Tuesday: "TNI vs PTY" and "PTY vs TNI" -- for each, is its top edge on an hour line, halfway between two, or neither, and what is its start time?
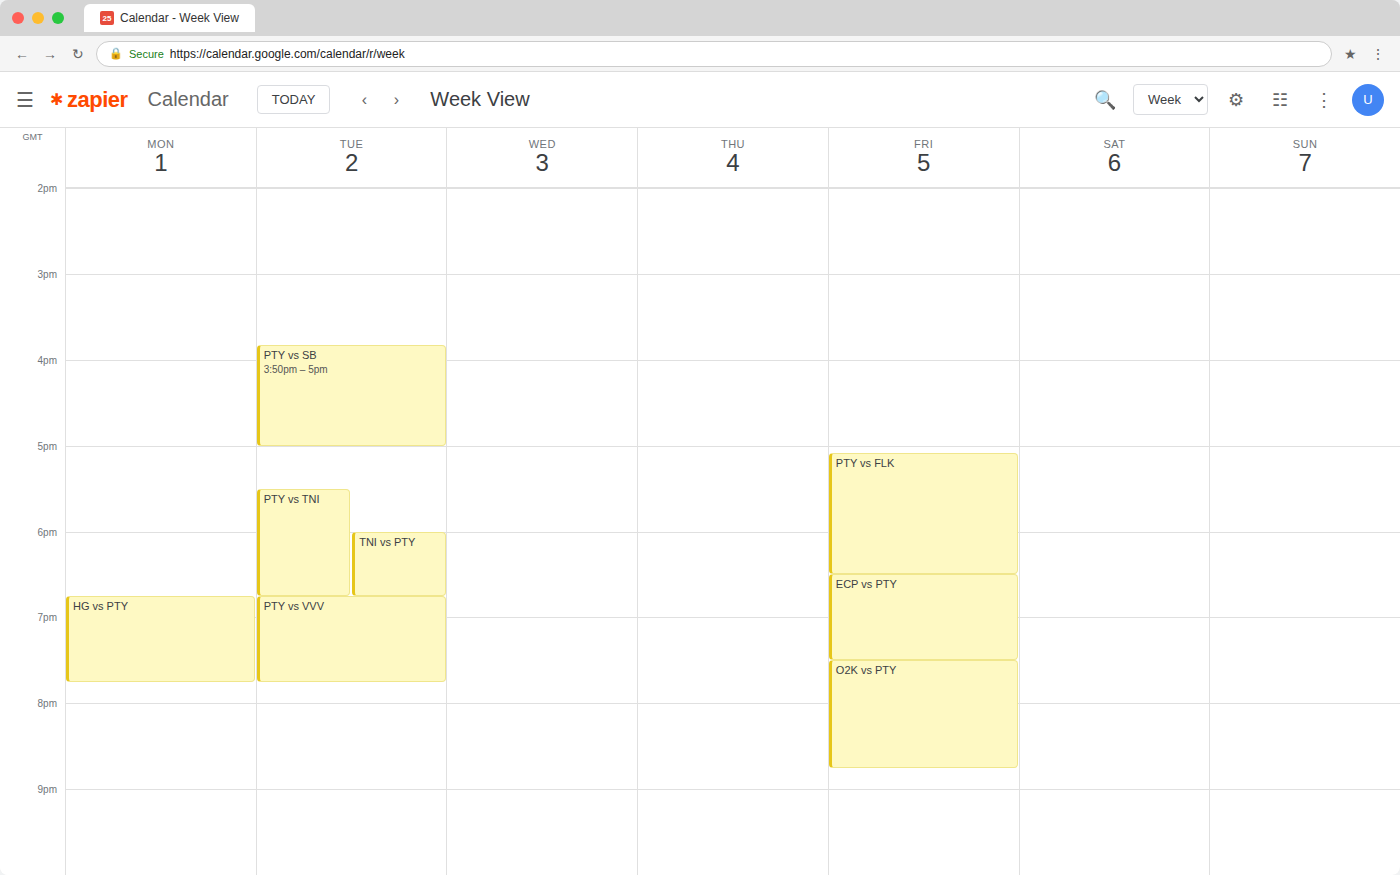
"TNI vs PTY": 6:00 PM, exactly on the 6 PM line. "PTY vs TNI": 5:30 PM, halfway between the 5 PM and 6 PM lines.